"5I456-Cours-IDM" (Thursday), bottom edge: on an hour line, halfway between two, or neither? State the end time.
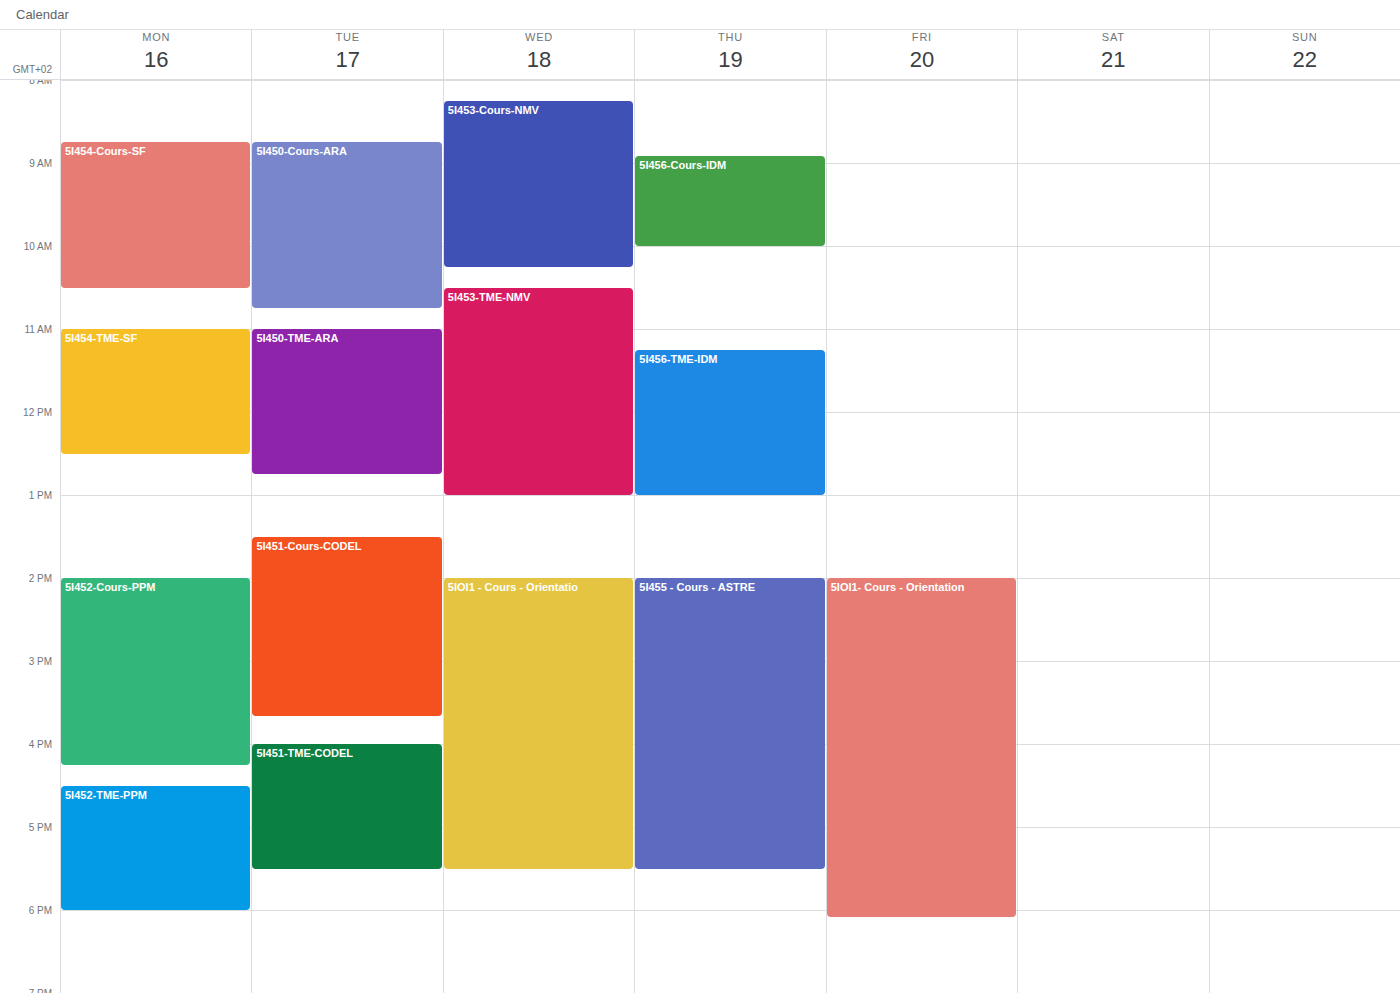
10:00 AM -- exactly on the 10 AM line.